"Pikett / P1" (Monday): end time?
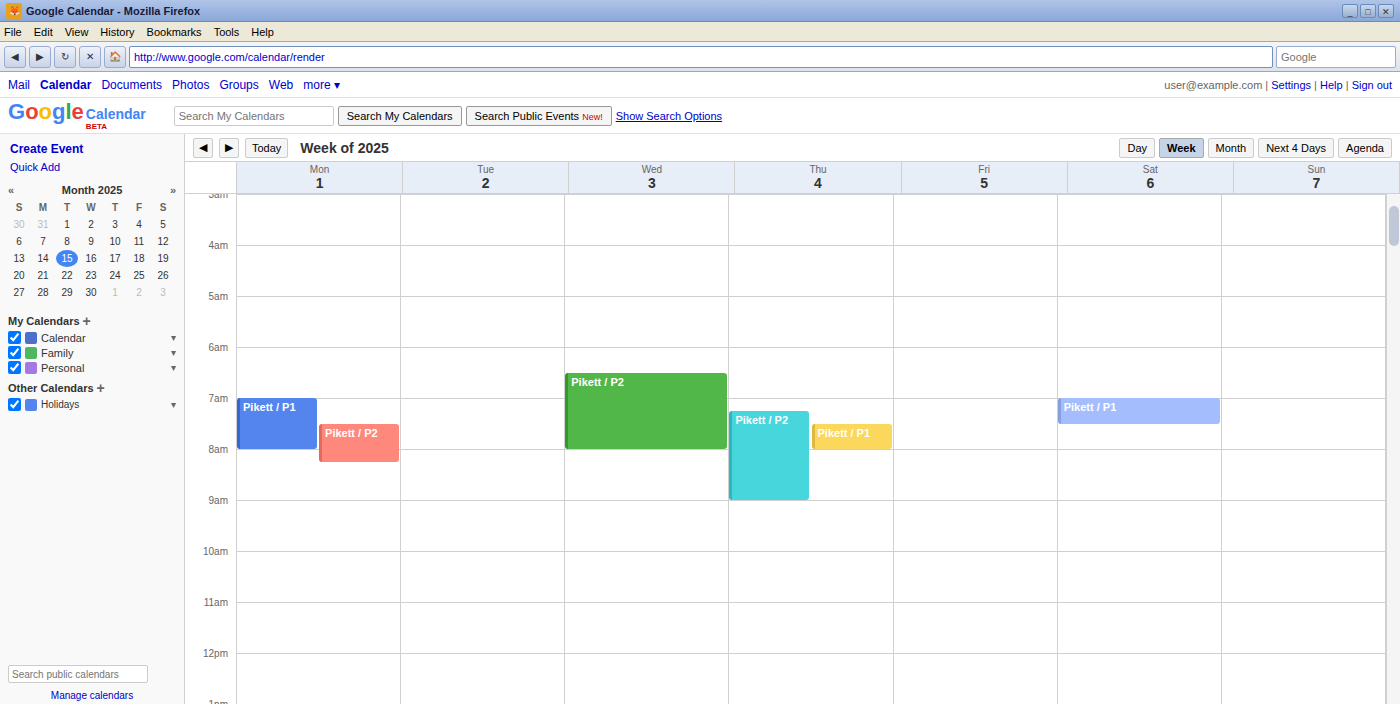
08:00